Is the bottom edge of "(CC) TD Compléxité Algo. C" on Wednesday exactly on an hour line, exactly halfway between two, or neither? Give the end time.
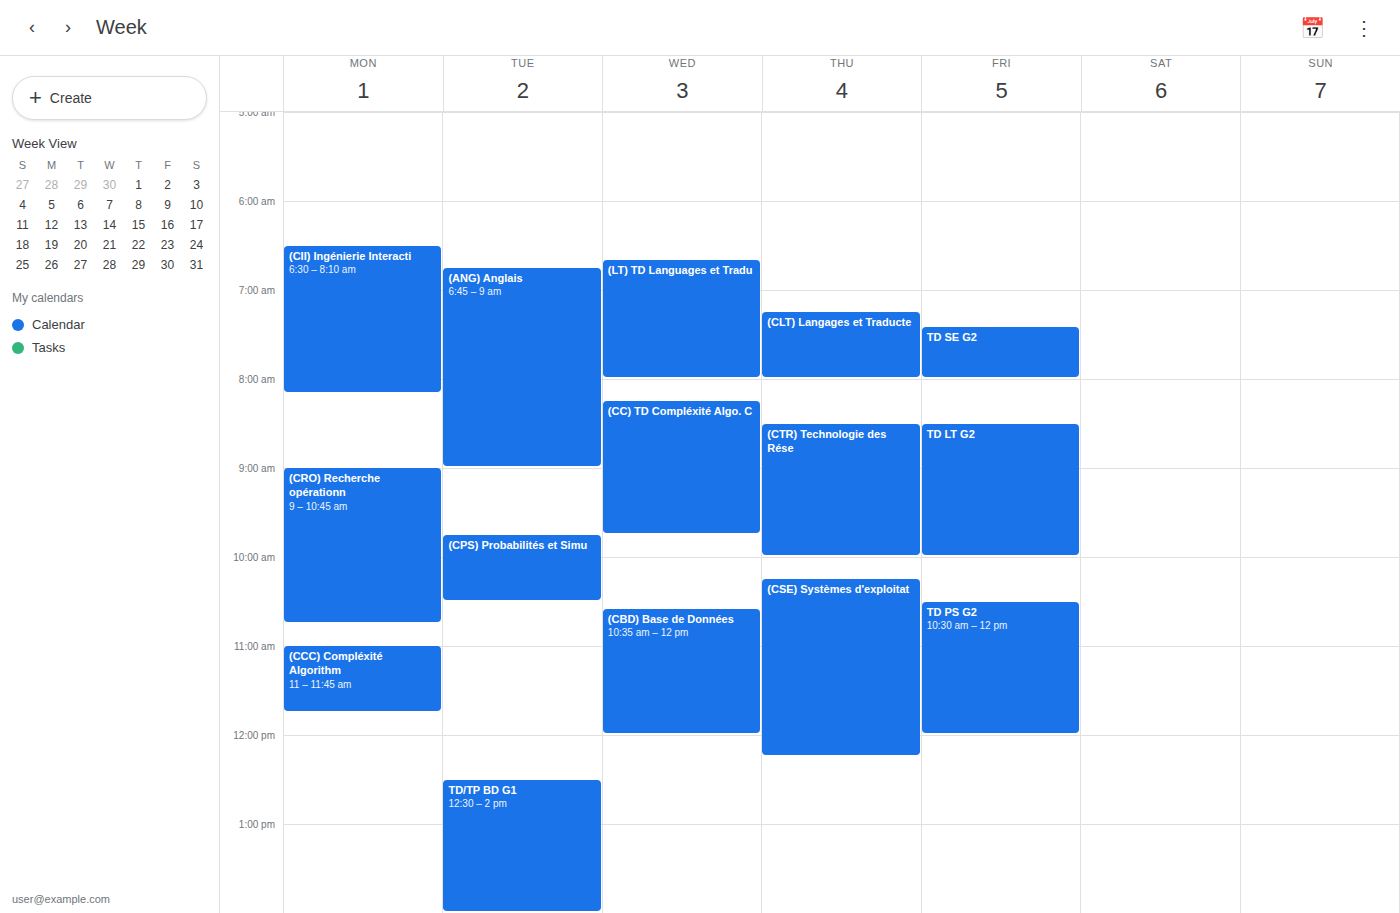
9:45 AM -- neither: three quarters of the way from the 9 AM line to the 10 AM line.